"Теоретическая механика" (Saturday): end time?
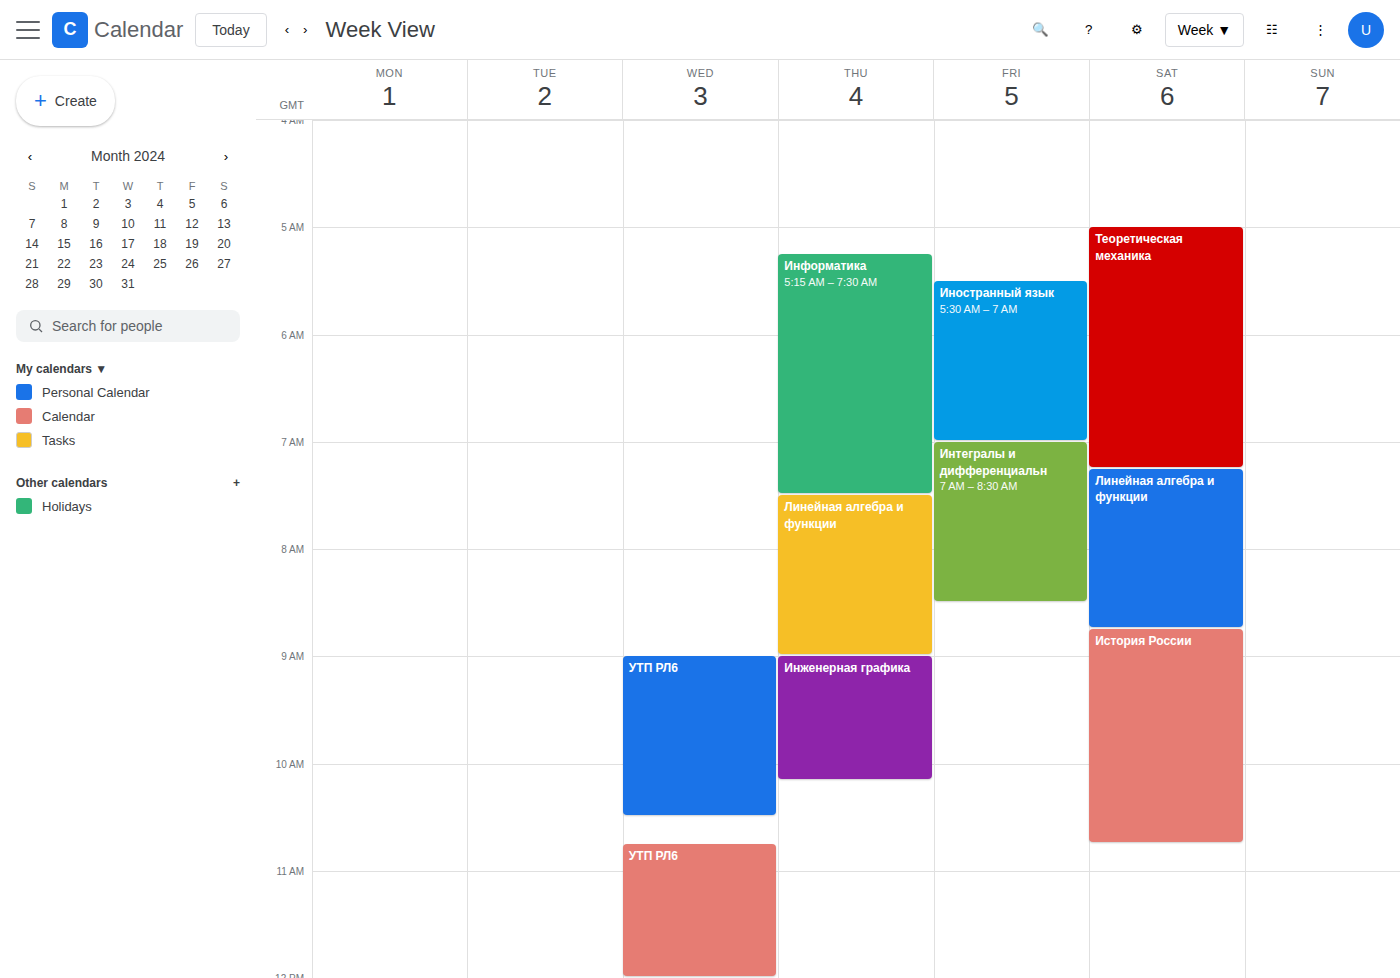
7:15 AM